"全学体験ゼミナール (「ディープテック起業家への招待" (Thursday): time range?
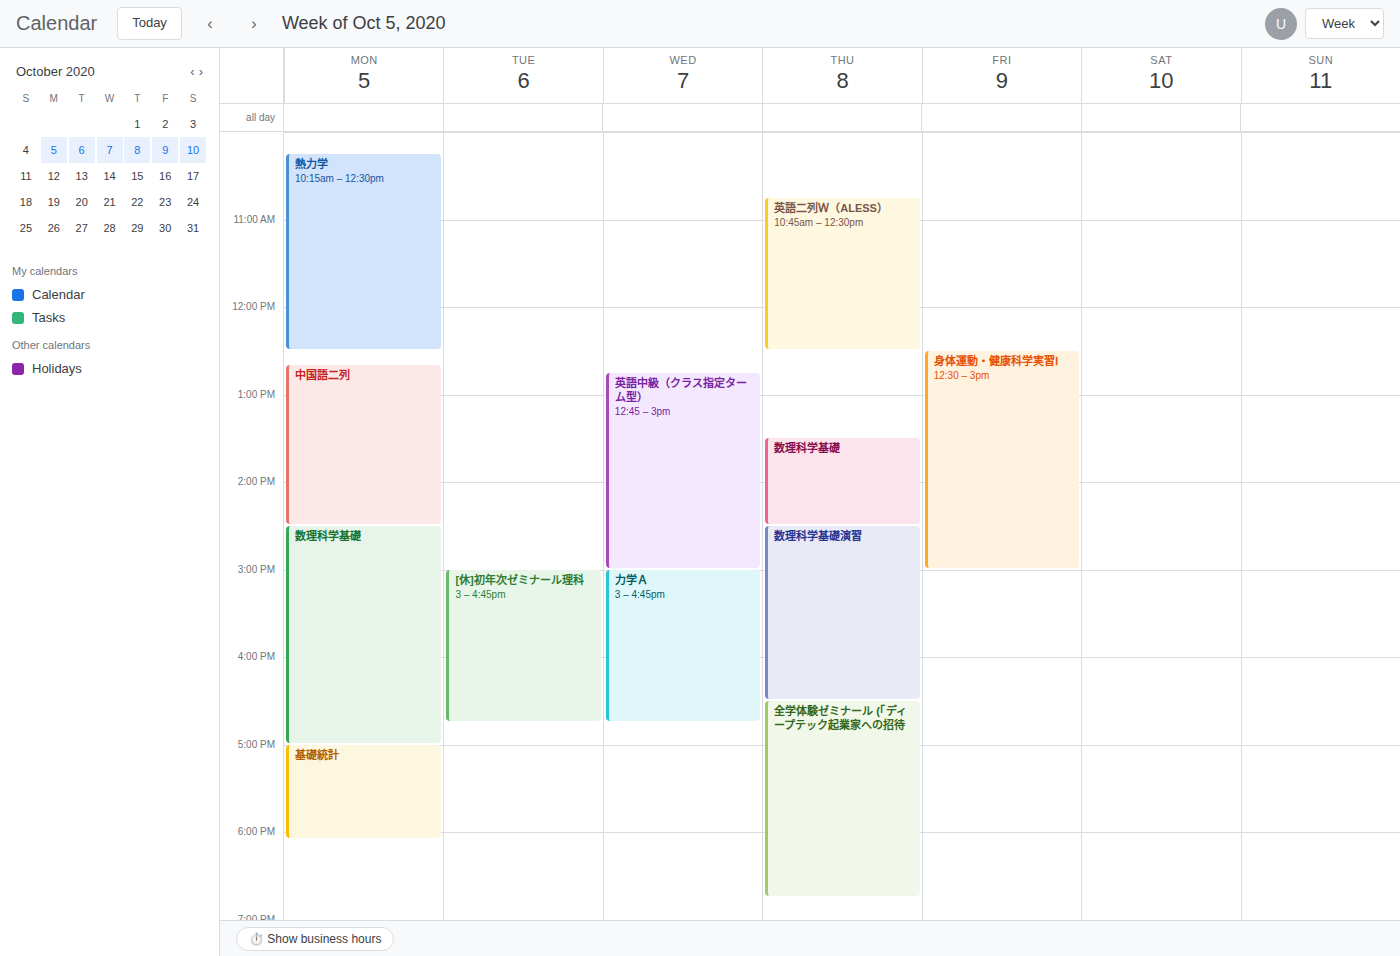
4:30 PM to 6:45 PM